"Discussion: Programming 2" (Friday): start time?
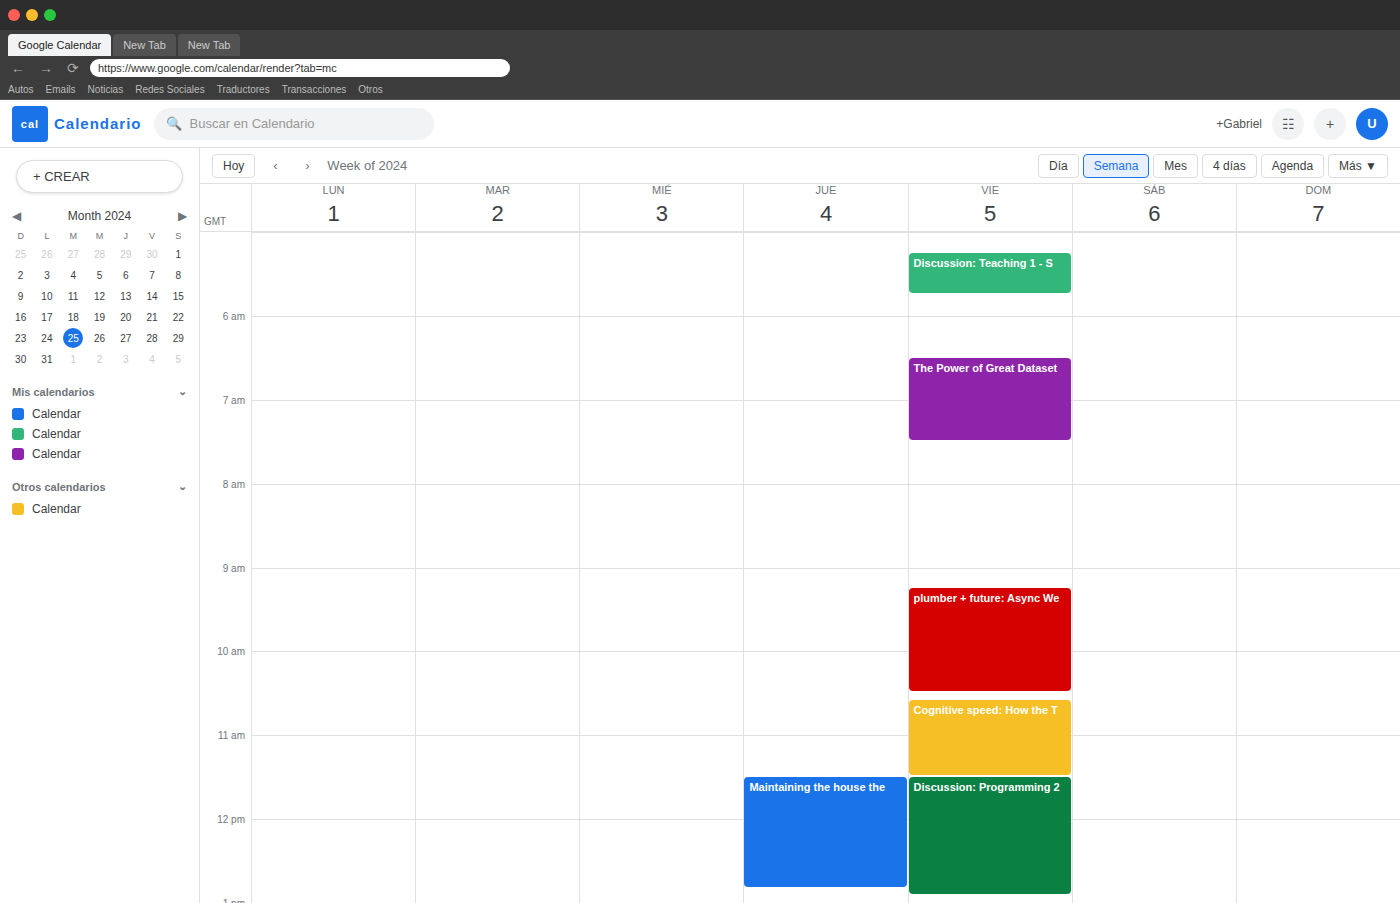
11:30